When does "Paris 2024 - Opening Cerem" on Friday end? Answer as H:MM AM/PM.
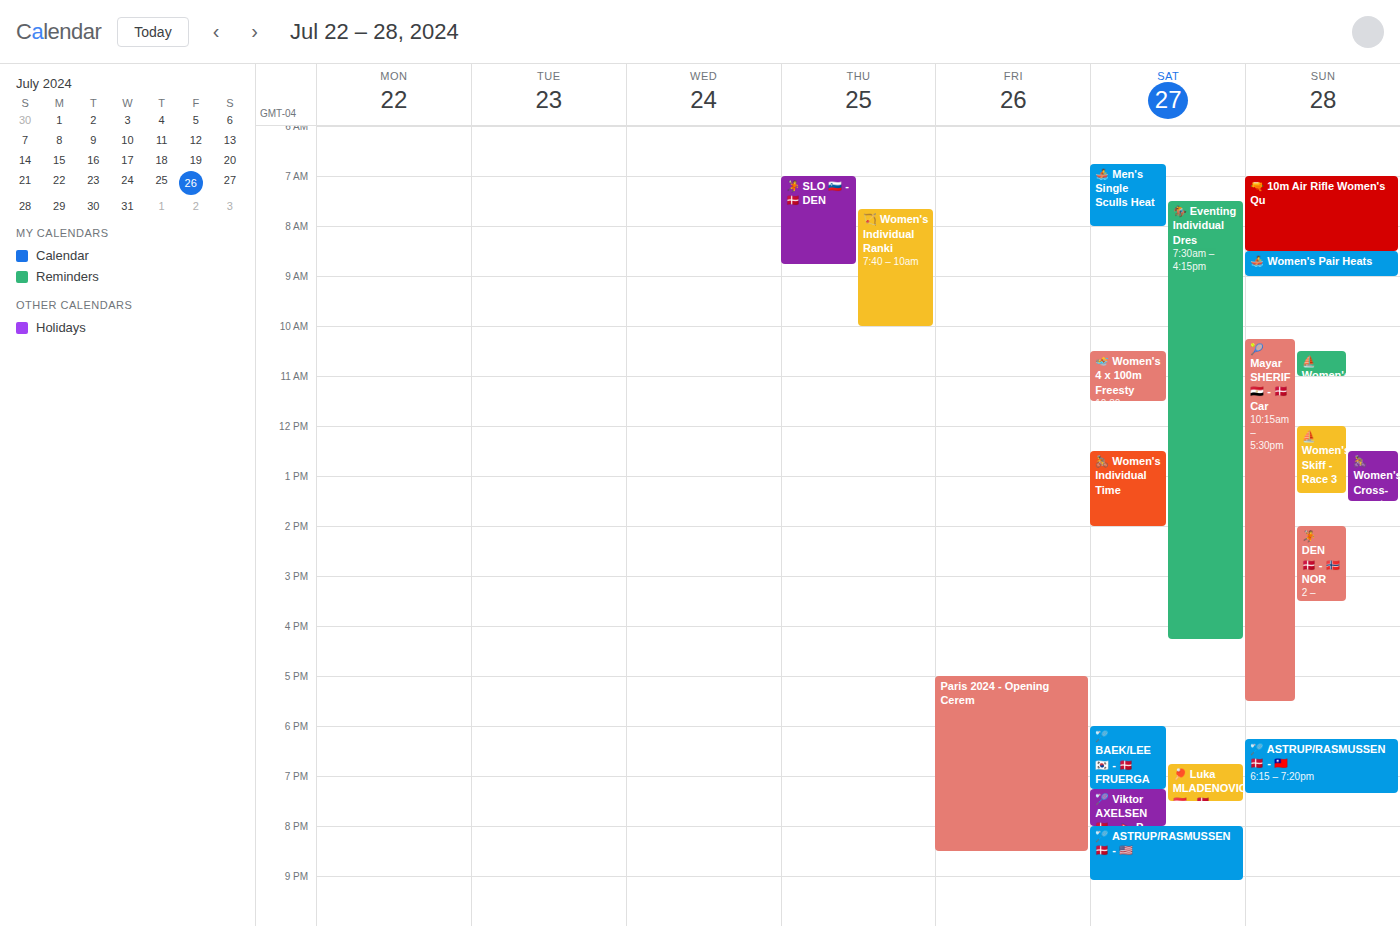
8:30 PM